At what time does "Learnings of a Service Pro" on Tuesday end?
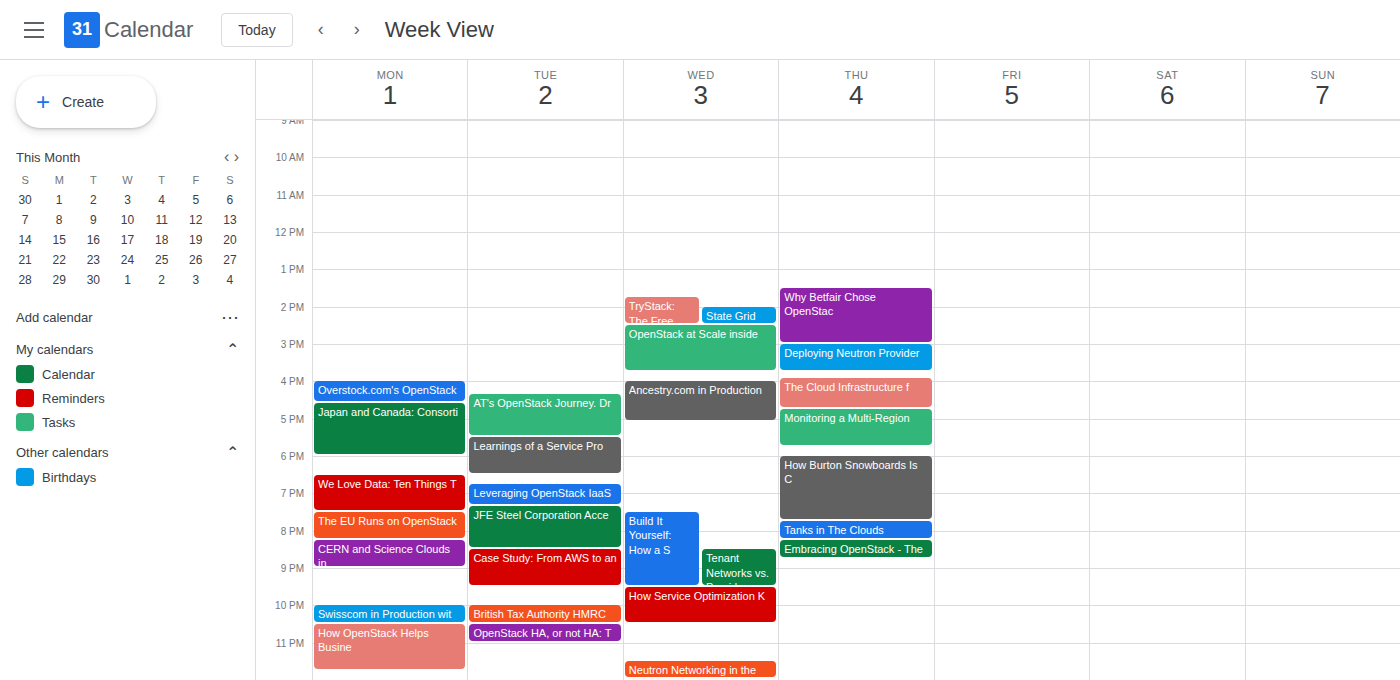
6:30 PM